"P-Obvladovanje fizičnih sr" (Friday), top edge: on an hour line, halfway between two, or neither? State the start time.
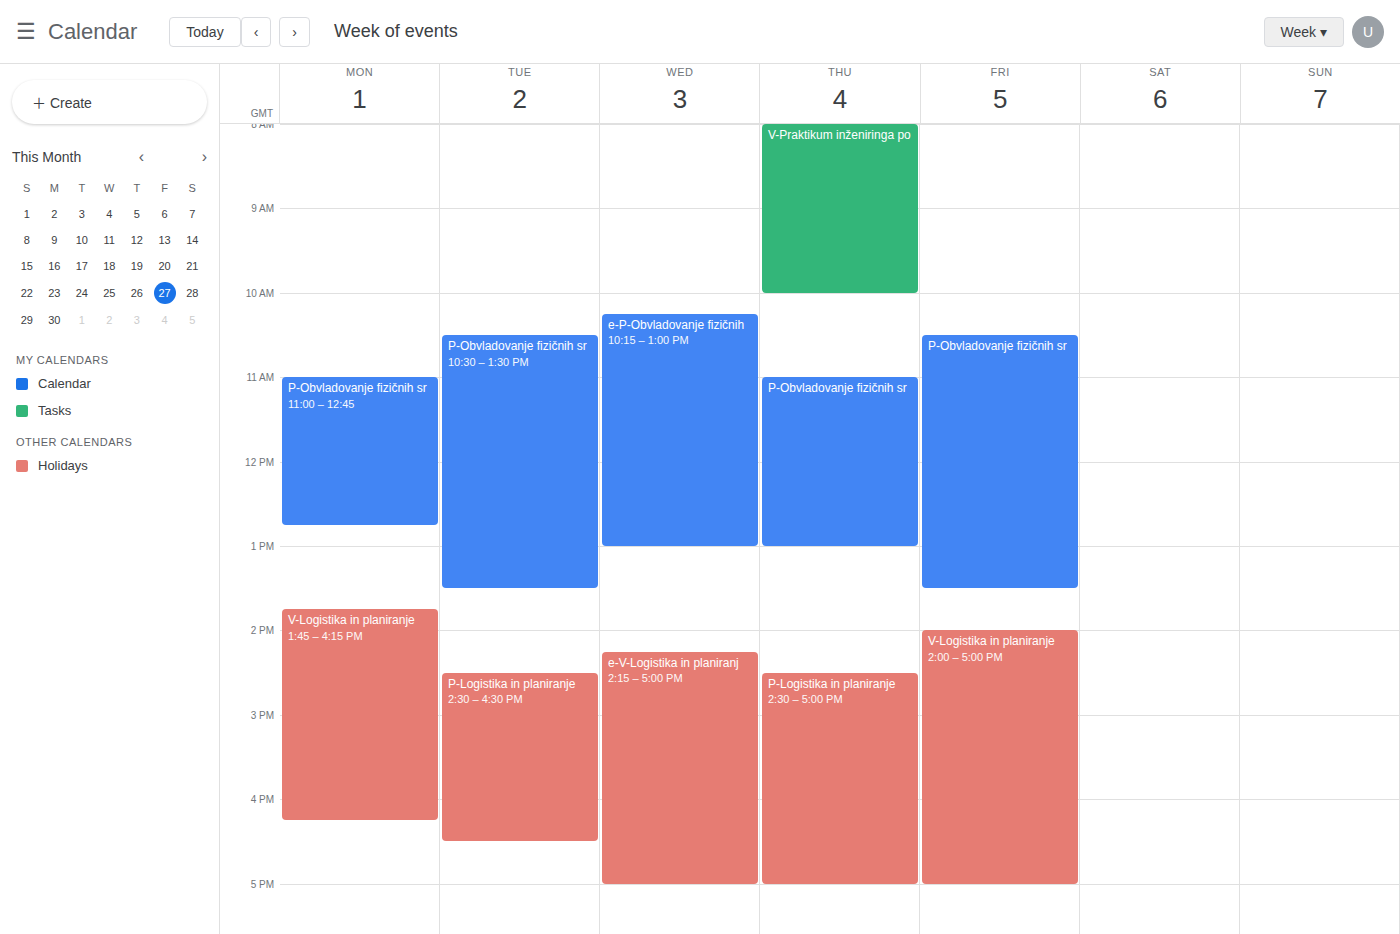
10:30 AM -- halfway between the 10 AM and 11 AM lines.